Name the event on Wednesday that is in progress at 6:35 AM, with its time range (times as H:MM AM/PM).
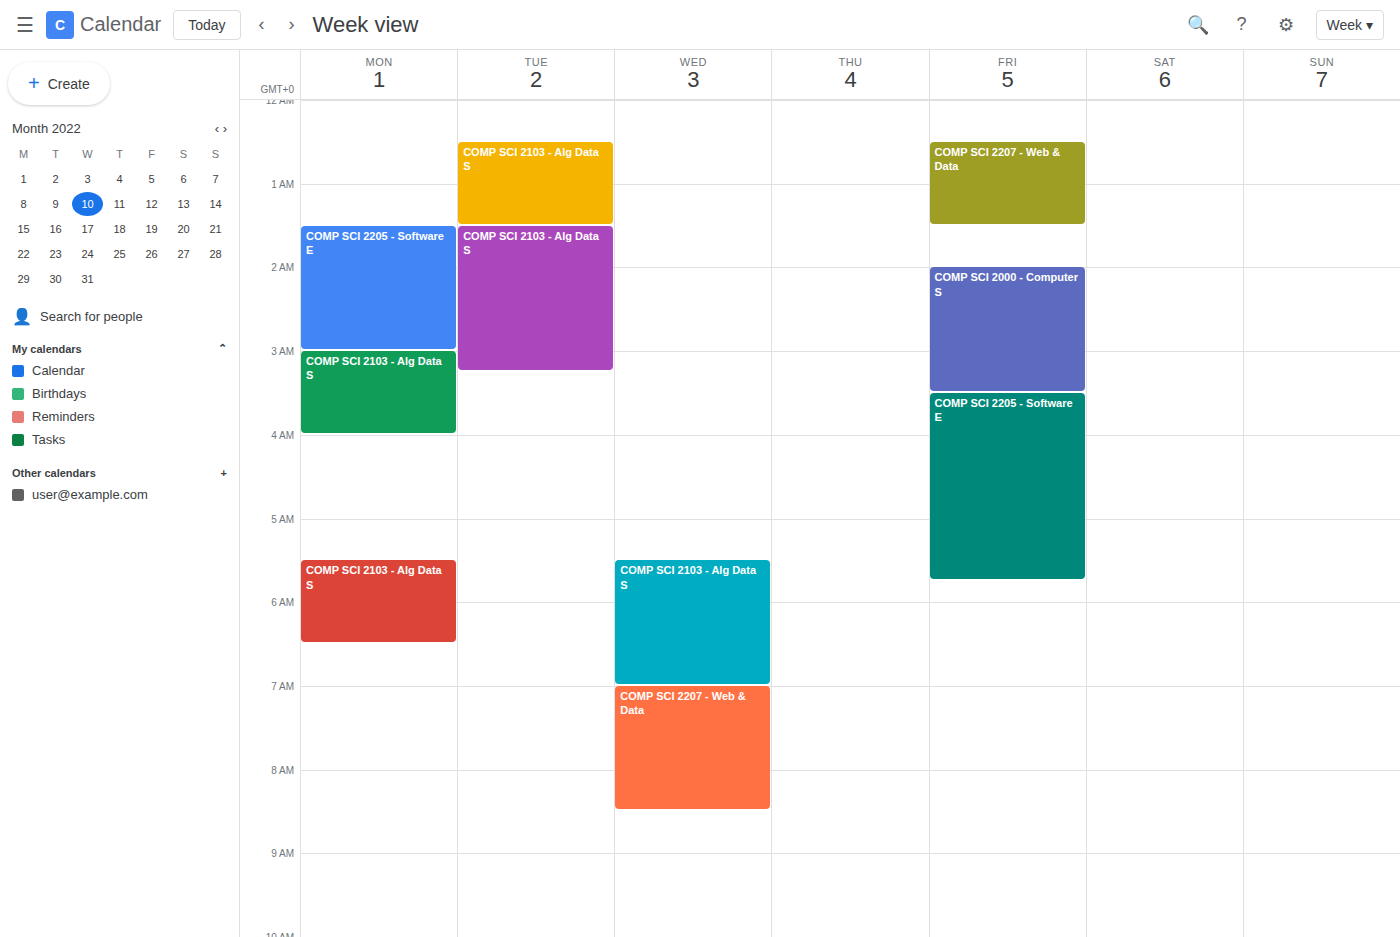
"COMP SCI 2103 - Alg Data S", 5:30 AM to 7:00 AM